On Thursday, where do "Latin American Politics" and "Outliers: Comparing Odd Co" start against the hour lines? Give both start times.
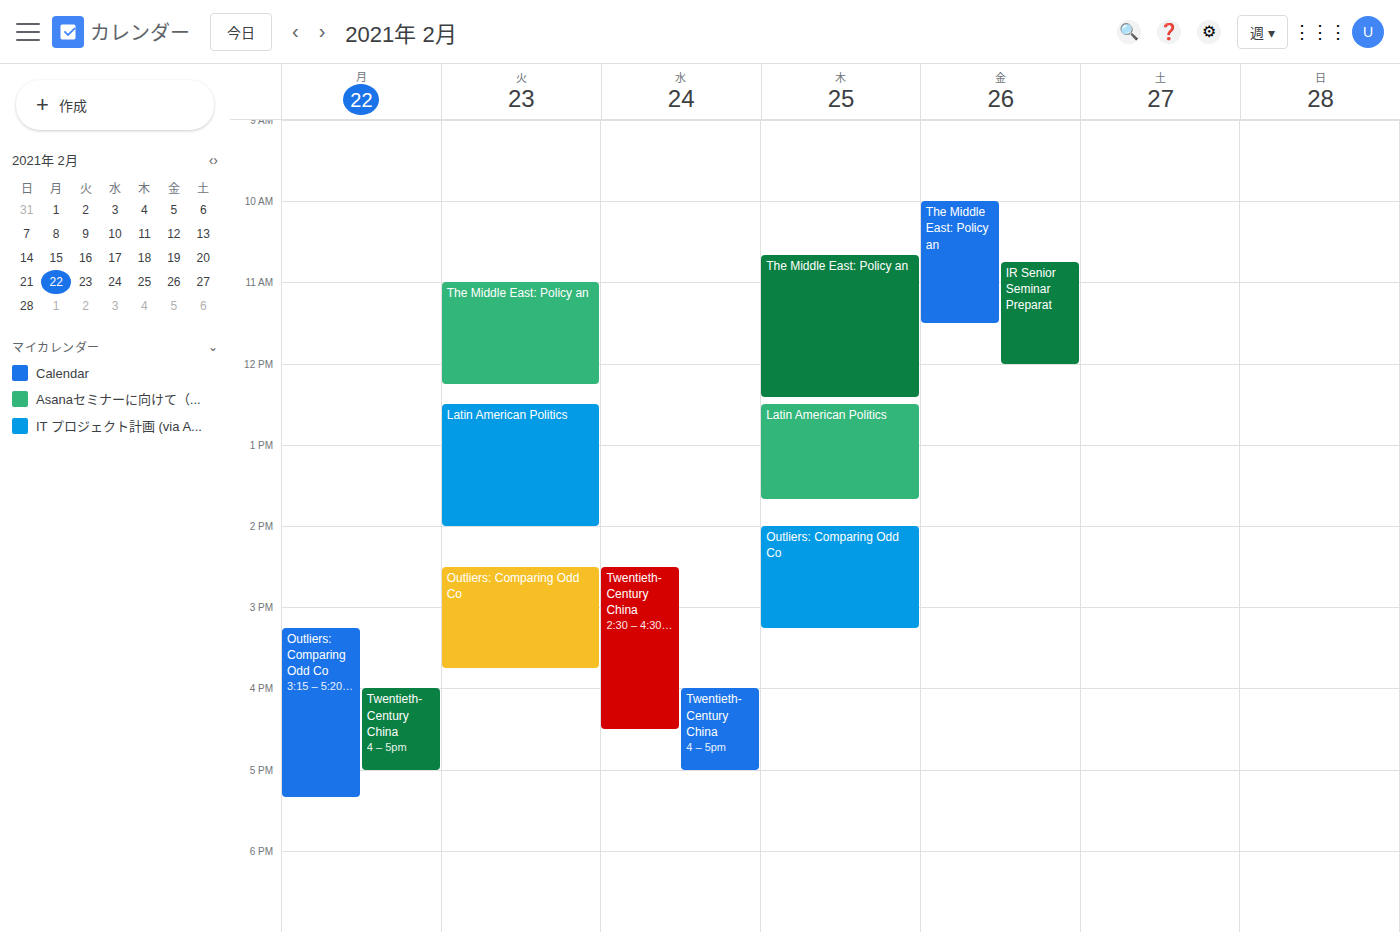
"Latin American Politics": 12:30 PM, halfway between the 12 PM and 1 PM lines. "Outliers: Comparing Odd Co": 2:00 PM, exactly on the 2 PM line.